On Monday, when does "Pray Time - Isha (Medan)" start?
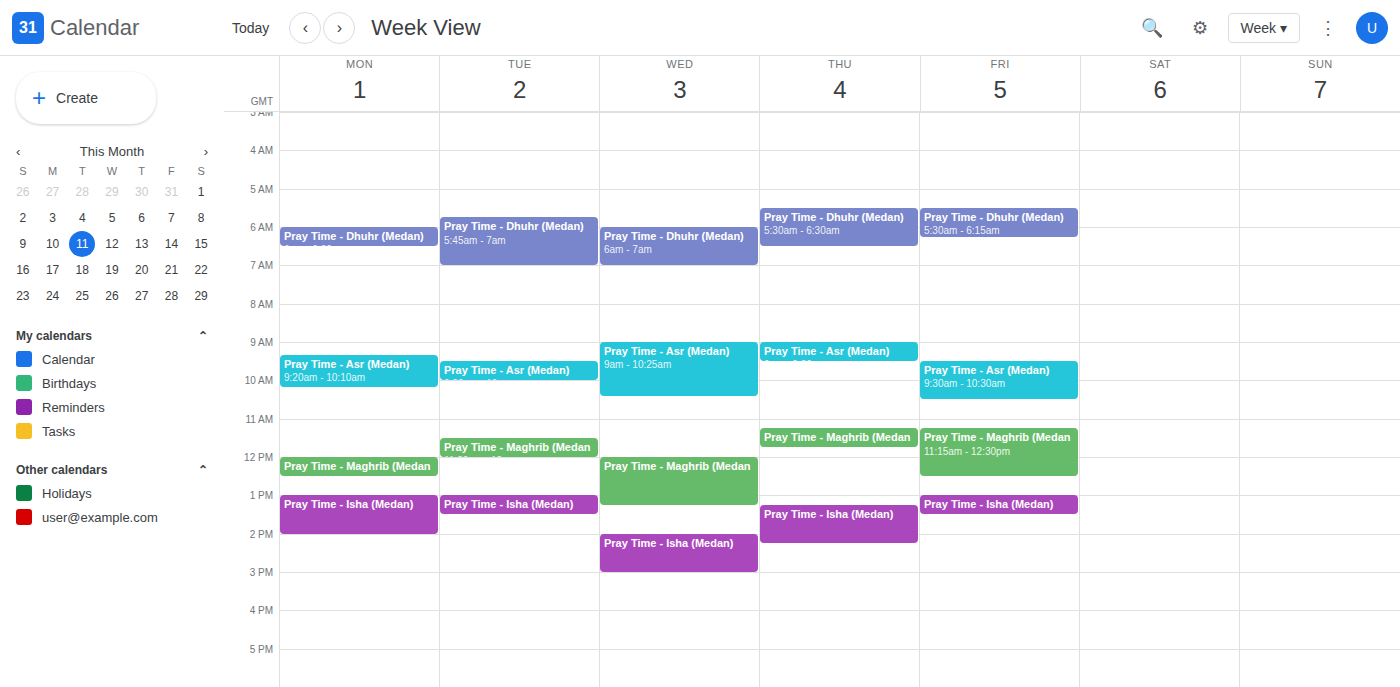
1:00 PM